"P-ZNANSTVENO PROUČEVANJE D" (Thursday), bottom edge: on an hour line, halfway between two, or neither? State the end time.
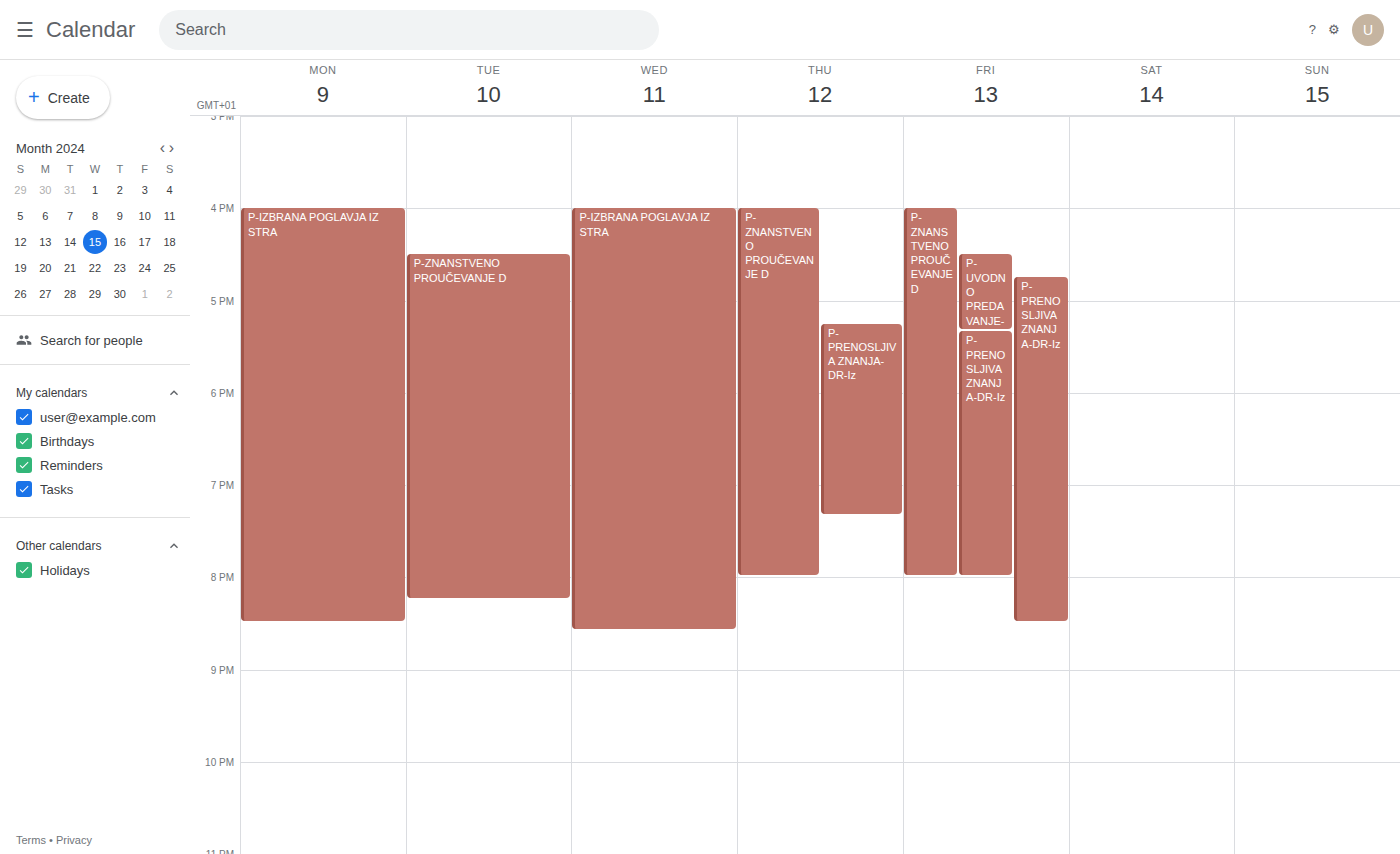
8:00 PM -- exactly on the 8 PM line.